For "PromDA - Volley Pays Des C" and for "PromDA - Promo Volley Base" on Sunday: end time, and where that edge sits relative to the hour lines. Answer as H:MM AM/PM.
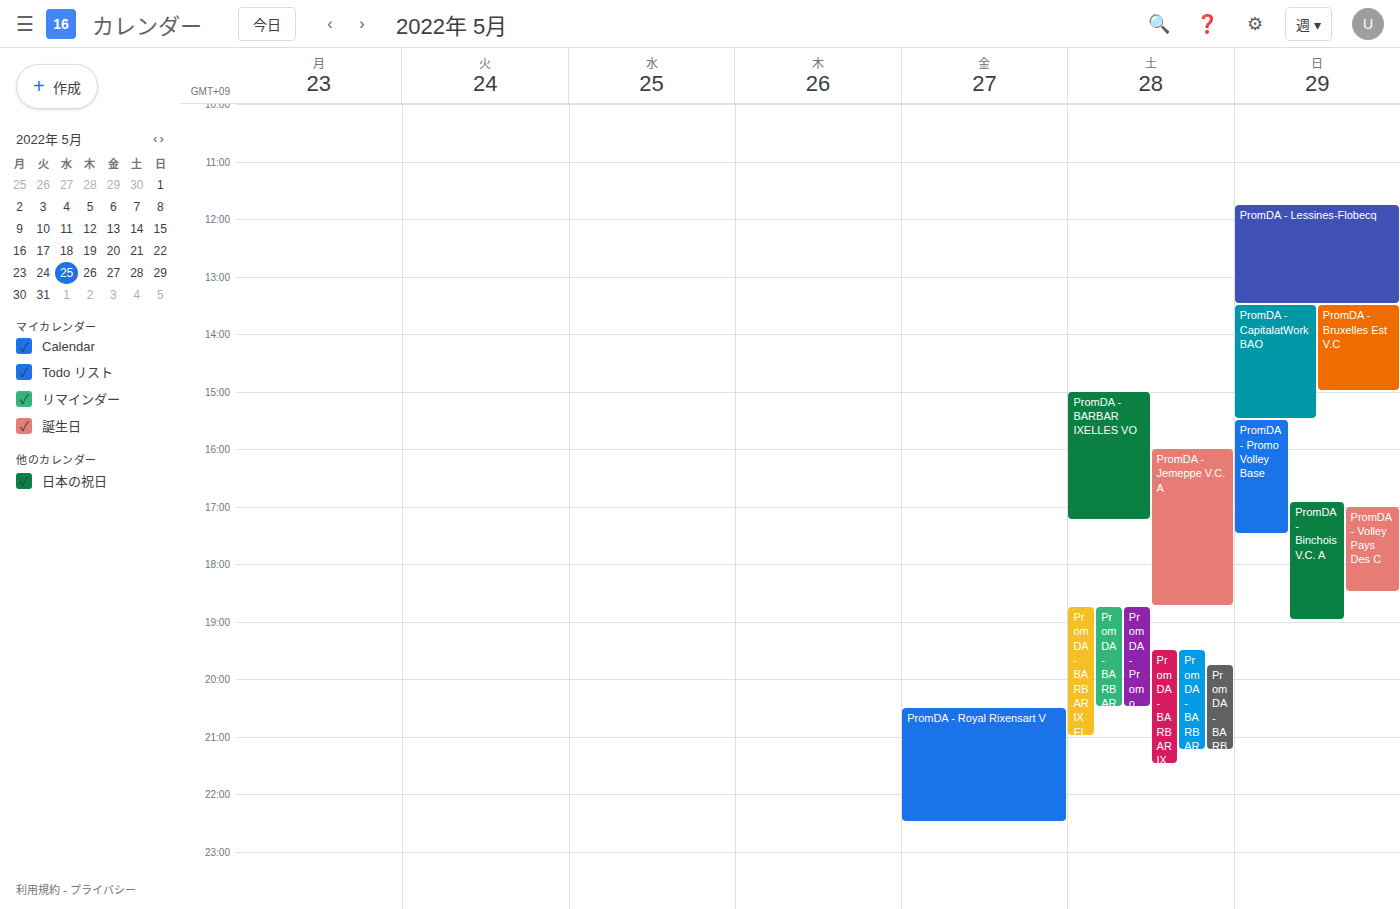
"PromDA - Volley Pays Des C": 6:30 PM, halfway between the 6 PM and 7 PM lines. "PromDA - Promo Volley Base": 5:30 PM, halfway between the 5 PM and 6 PM lines.